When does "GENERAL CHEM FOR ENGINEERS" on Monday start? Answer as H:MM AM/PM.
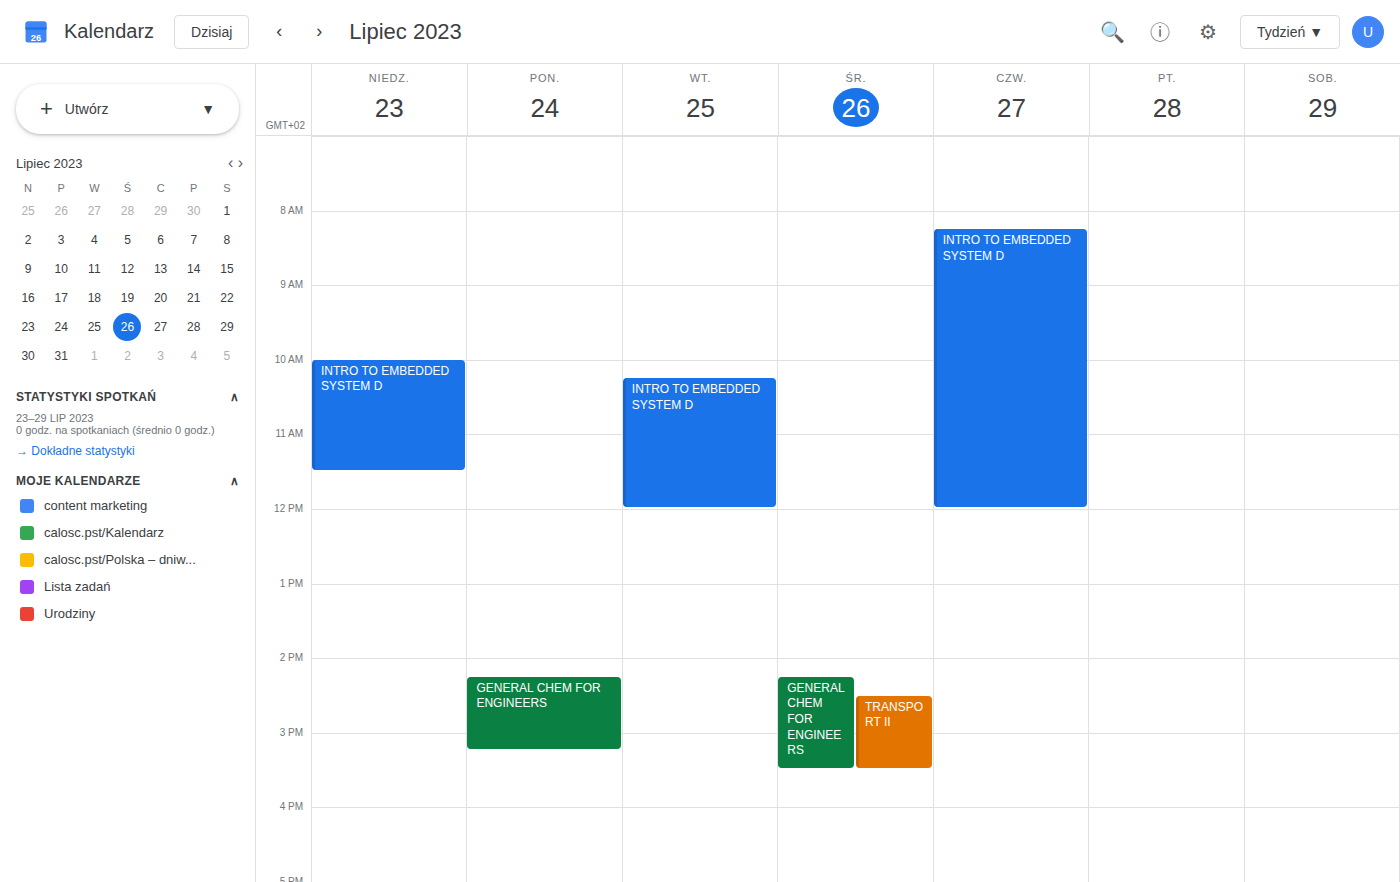
2:15 PM